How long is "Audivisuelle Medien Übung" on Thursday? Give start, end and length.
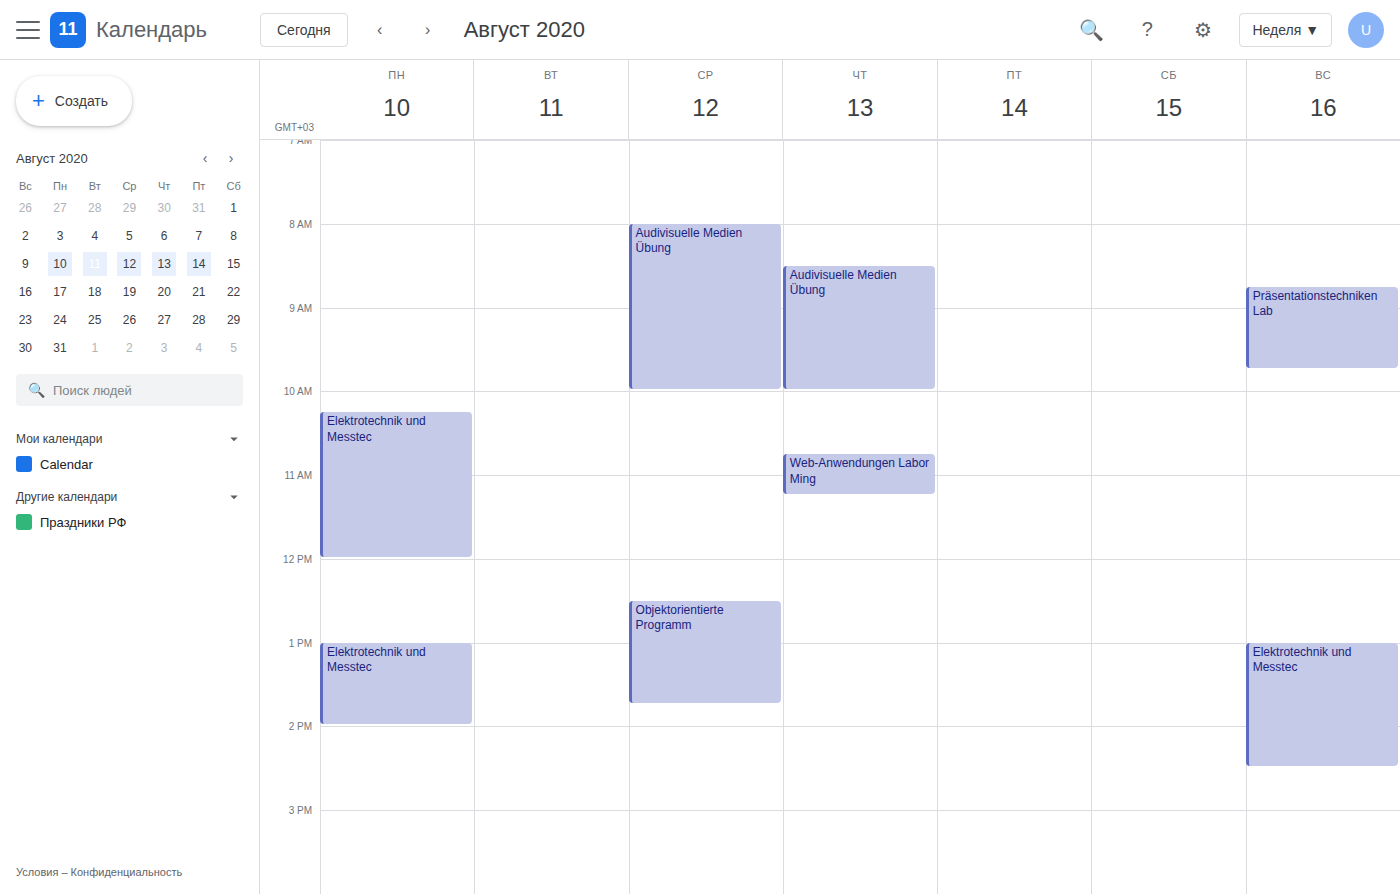
8:30 AM to 10:00 AM, 1 hour 30 minutes